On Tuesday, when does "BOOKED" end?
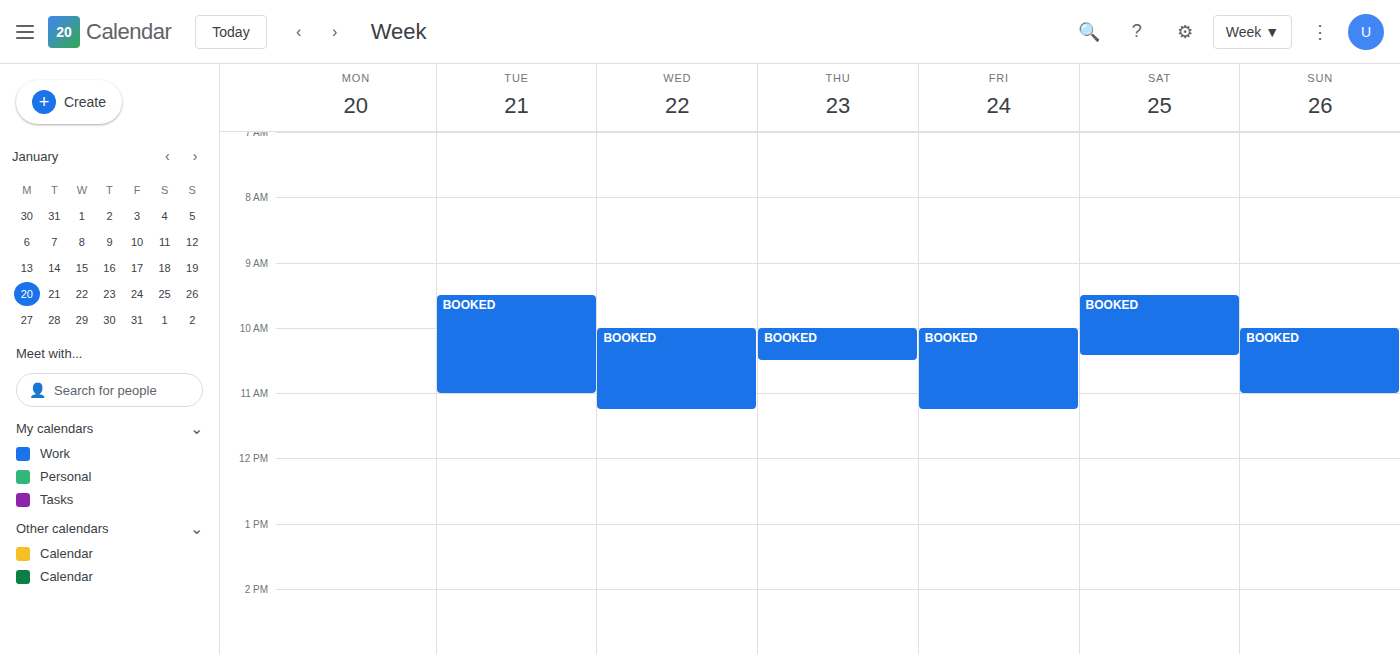
11:00 AM